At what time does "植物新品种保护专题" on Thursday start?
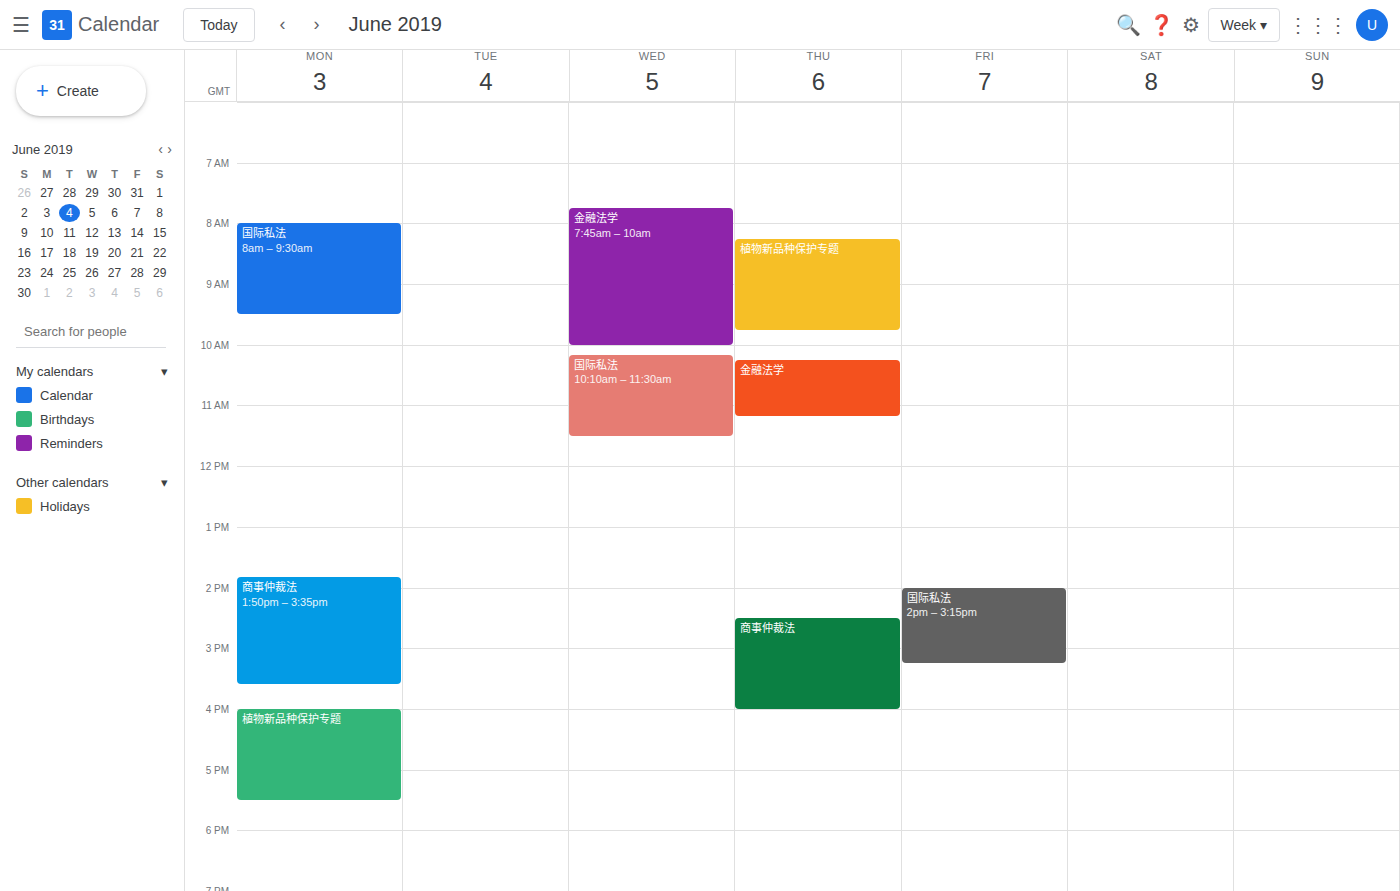
8:15 AM